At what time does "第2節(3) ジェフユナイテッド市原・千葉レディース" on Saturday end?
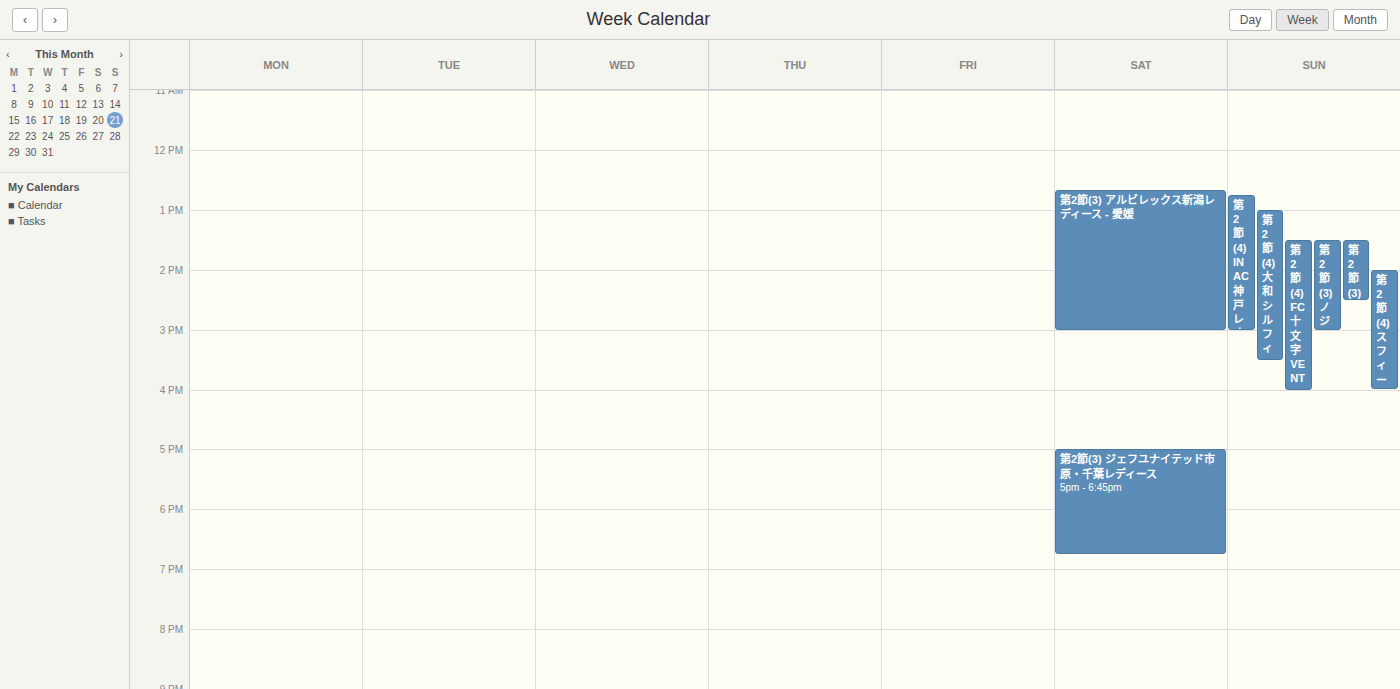
18:45